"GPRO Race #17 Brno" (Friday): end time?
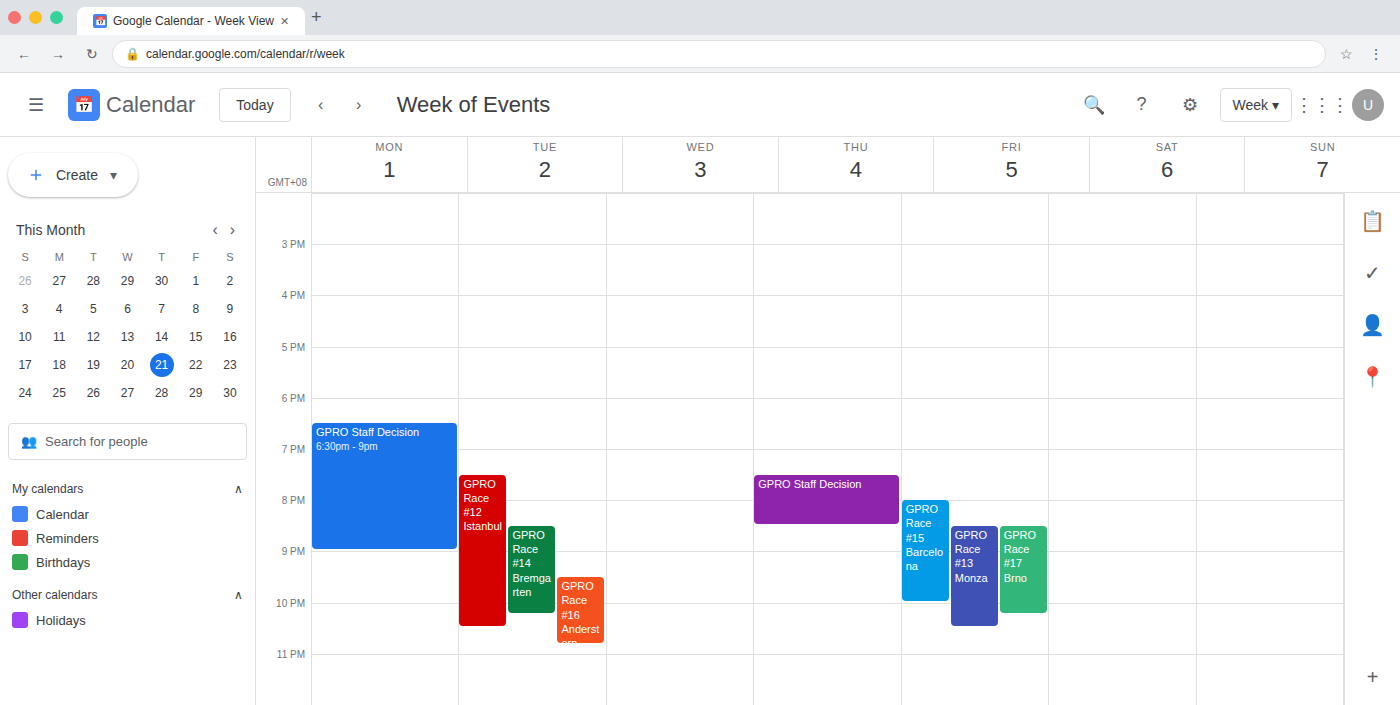
10:15 PM